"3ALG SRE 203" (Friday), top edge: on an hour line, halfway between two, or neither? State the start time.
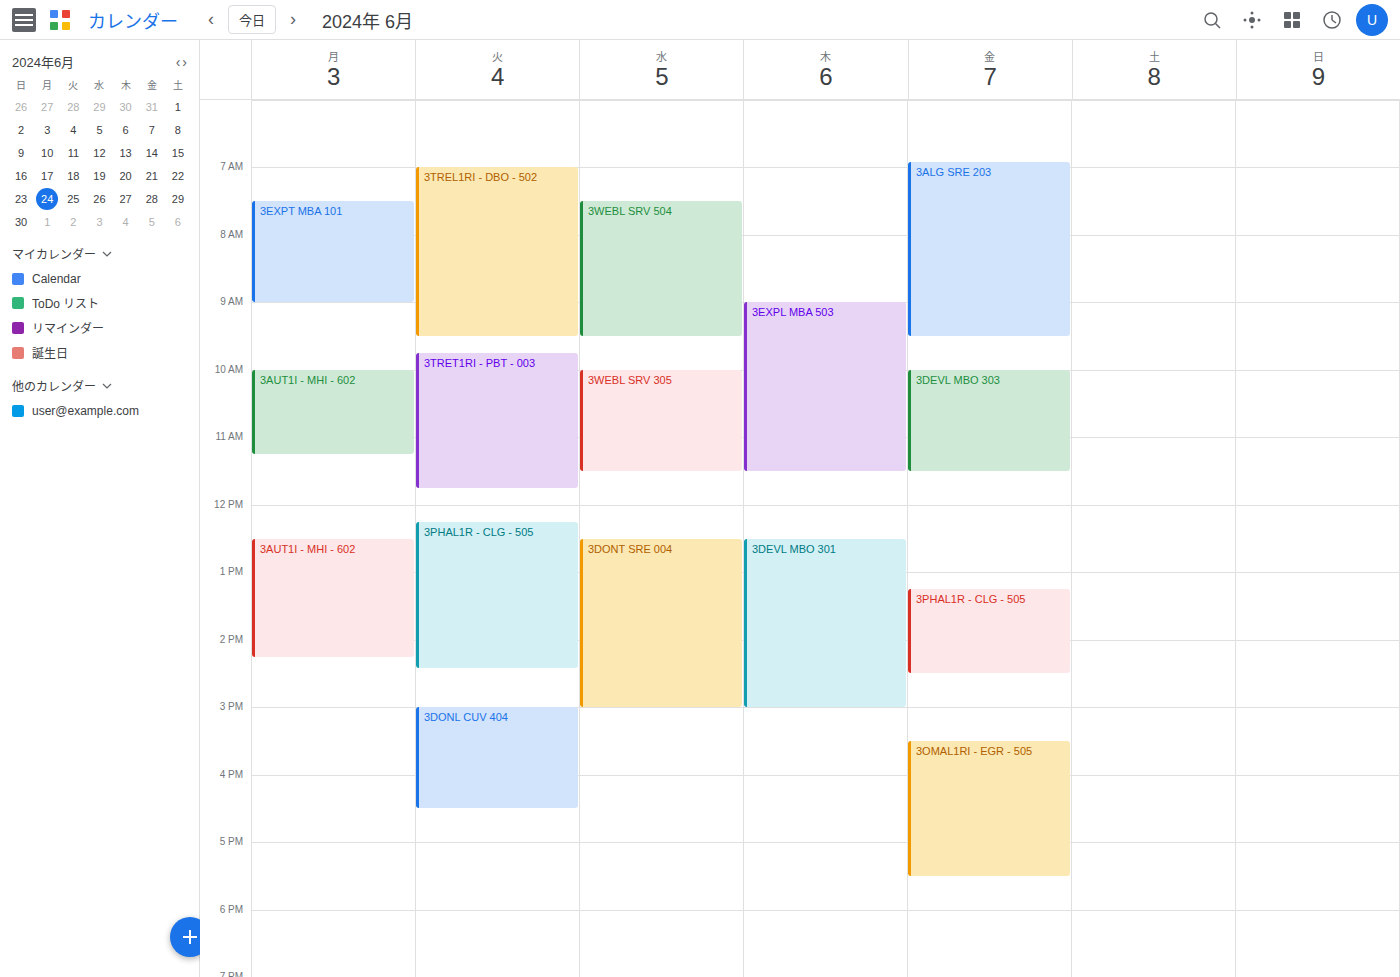
6:55 AM -- neither: 55 minutes below the 6 AM line and 5 minutes above the 7 AM line.